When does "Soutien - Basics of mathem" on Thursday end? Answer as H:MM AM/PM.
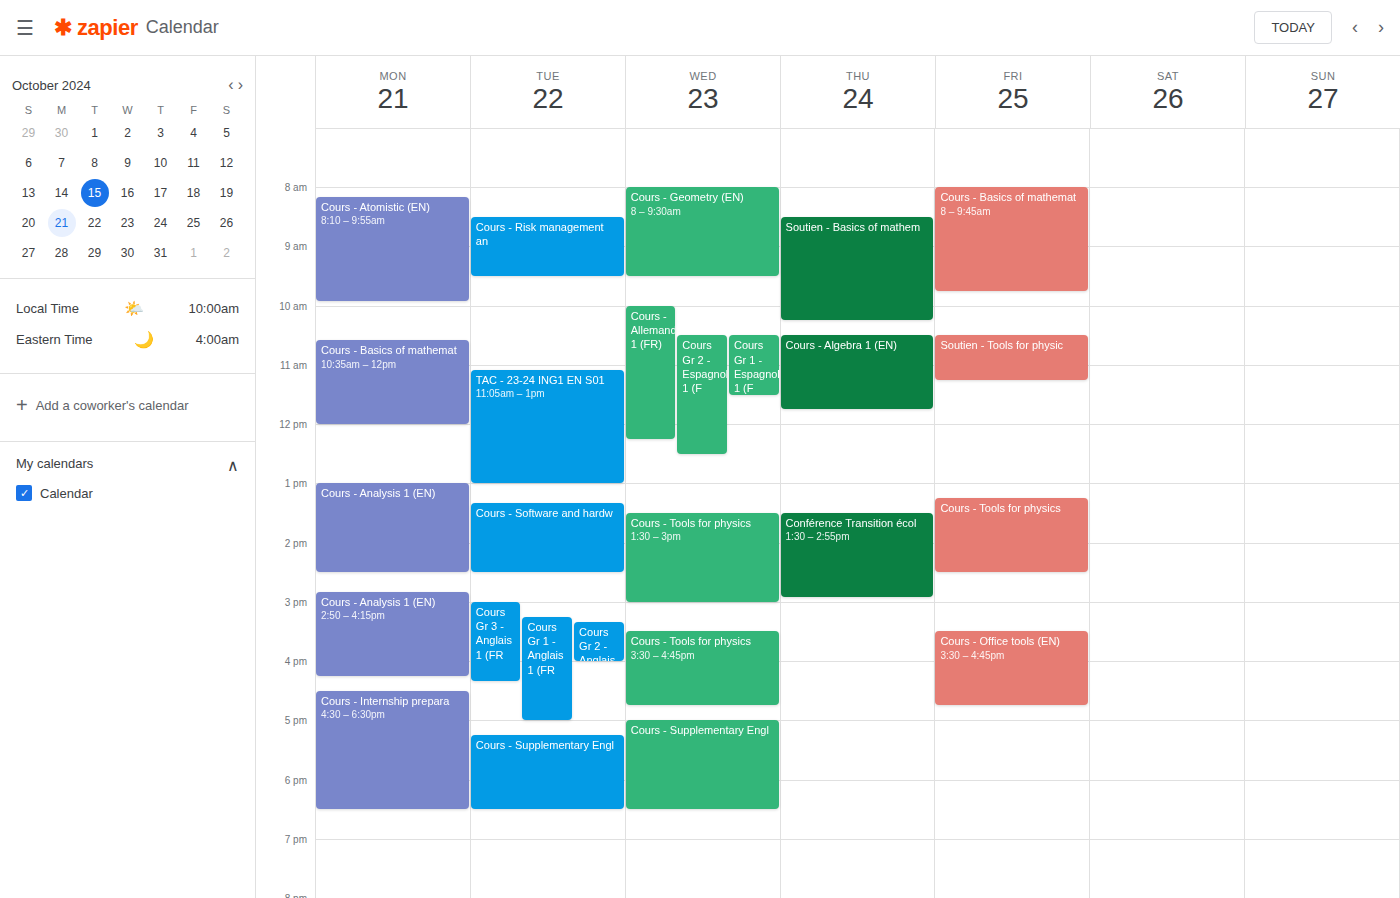
10:15 AM